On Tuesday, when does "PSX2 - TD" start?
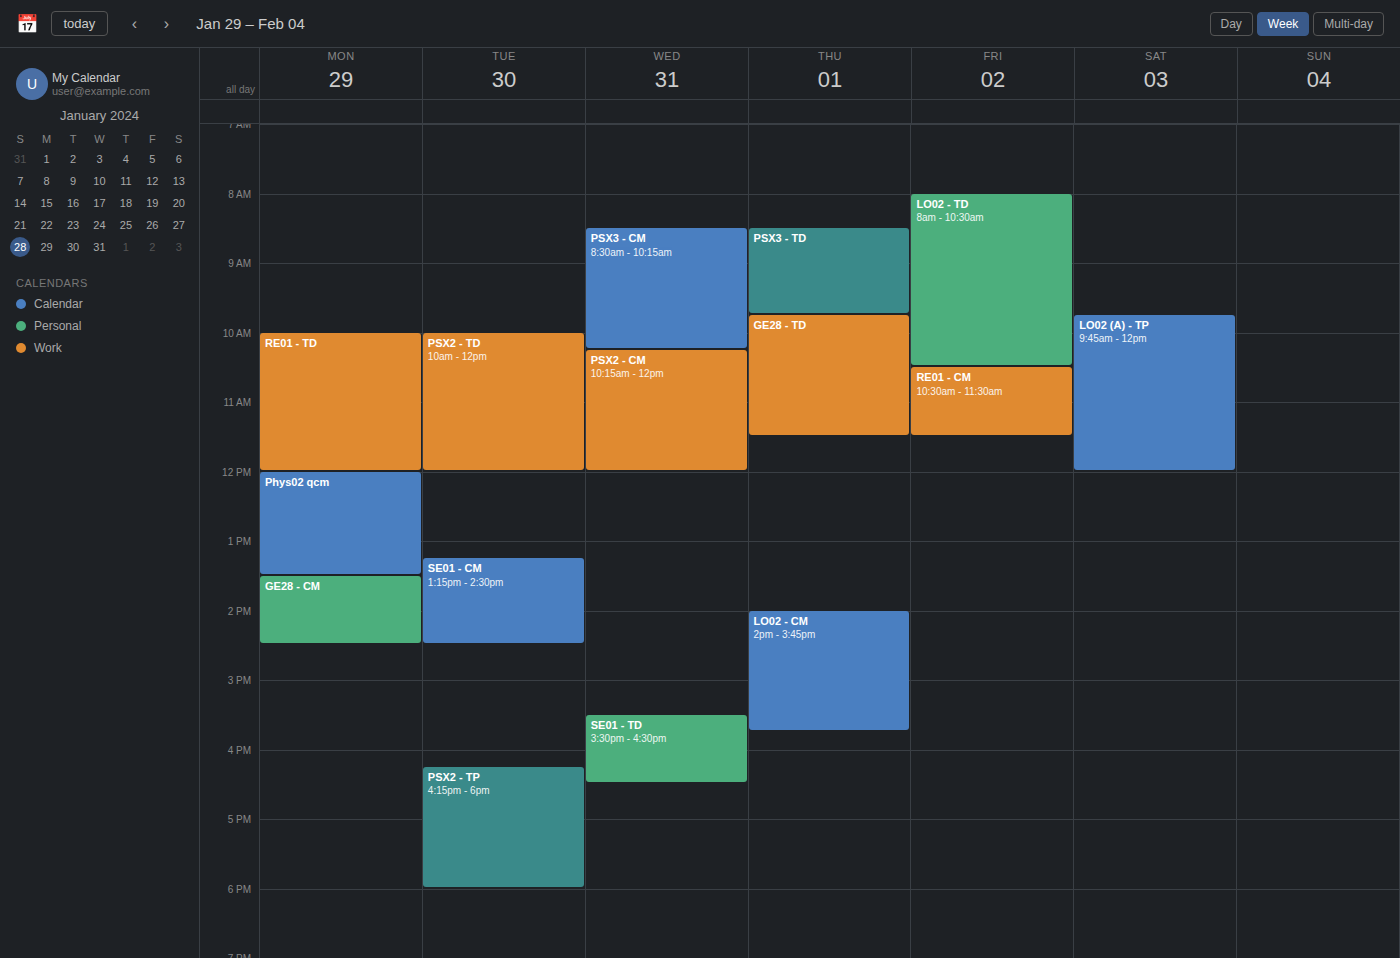
10:00